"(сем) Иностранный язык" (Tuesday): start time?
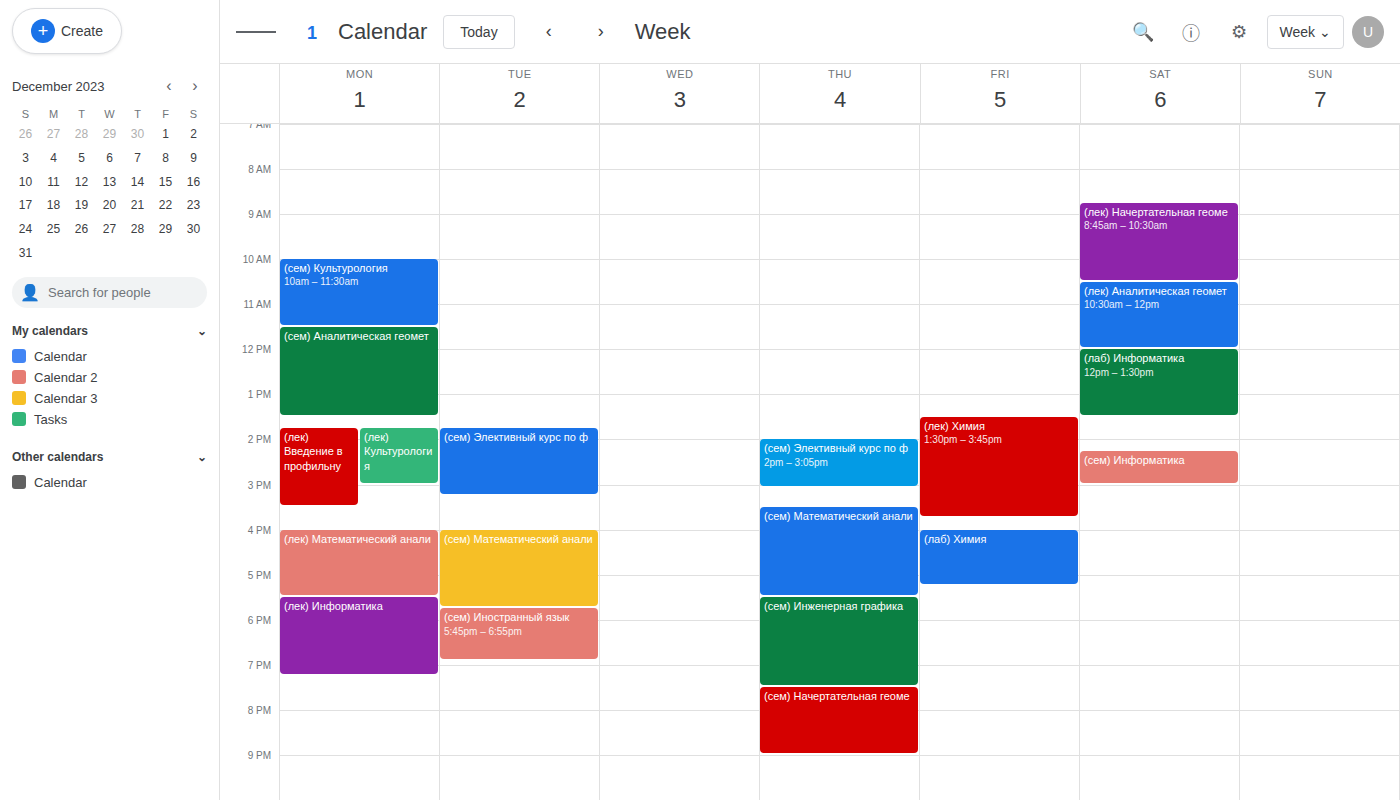
5:45 PM